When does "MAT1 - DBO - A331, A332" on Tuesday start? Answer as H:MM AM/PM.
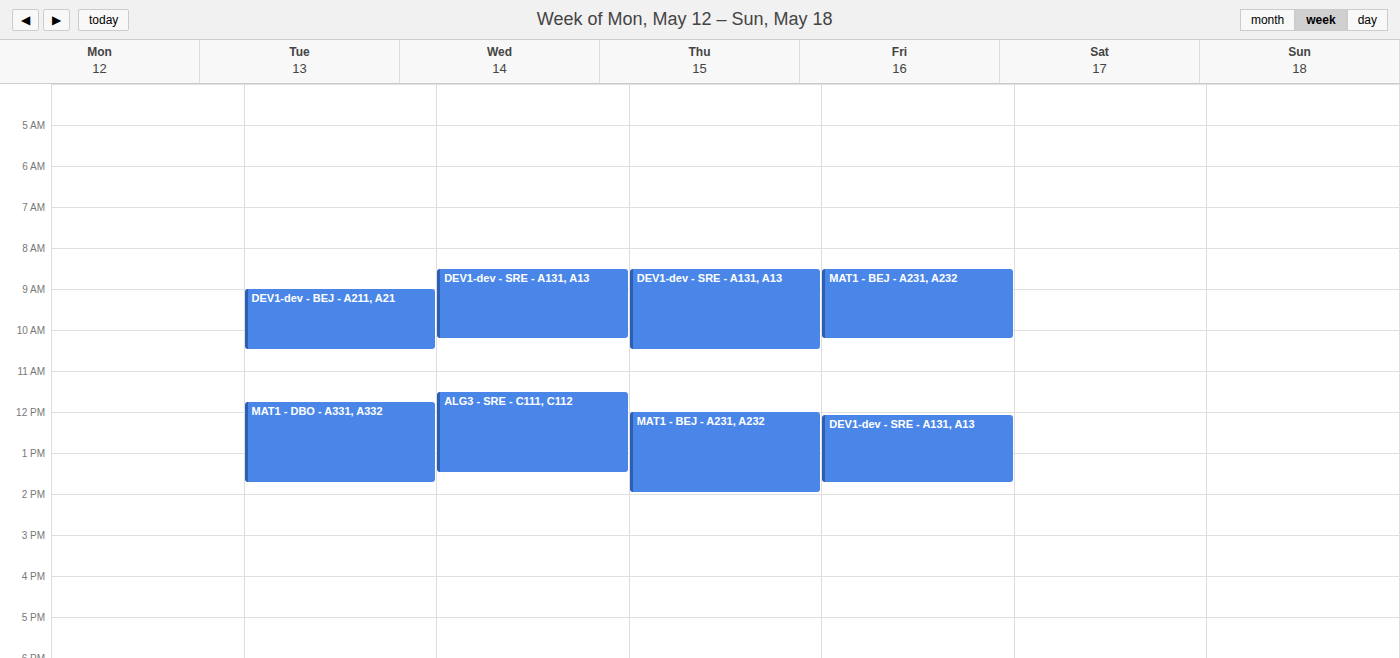
11:45 AM